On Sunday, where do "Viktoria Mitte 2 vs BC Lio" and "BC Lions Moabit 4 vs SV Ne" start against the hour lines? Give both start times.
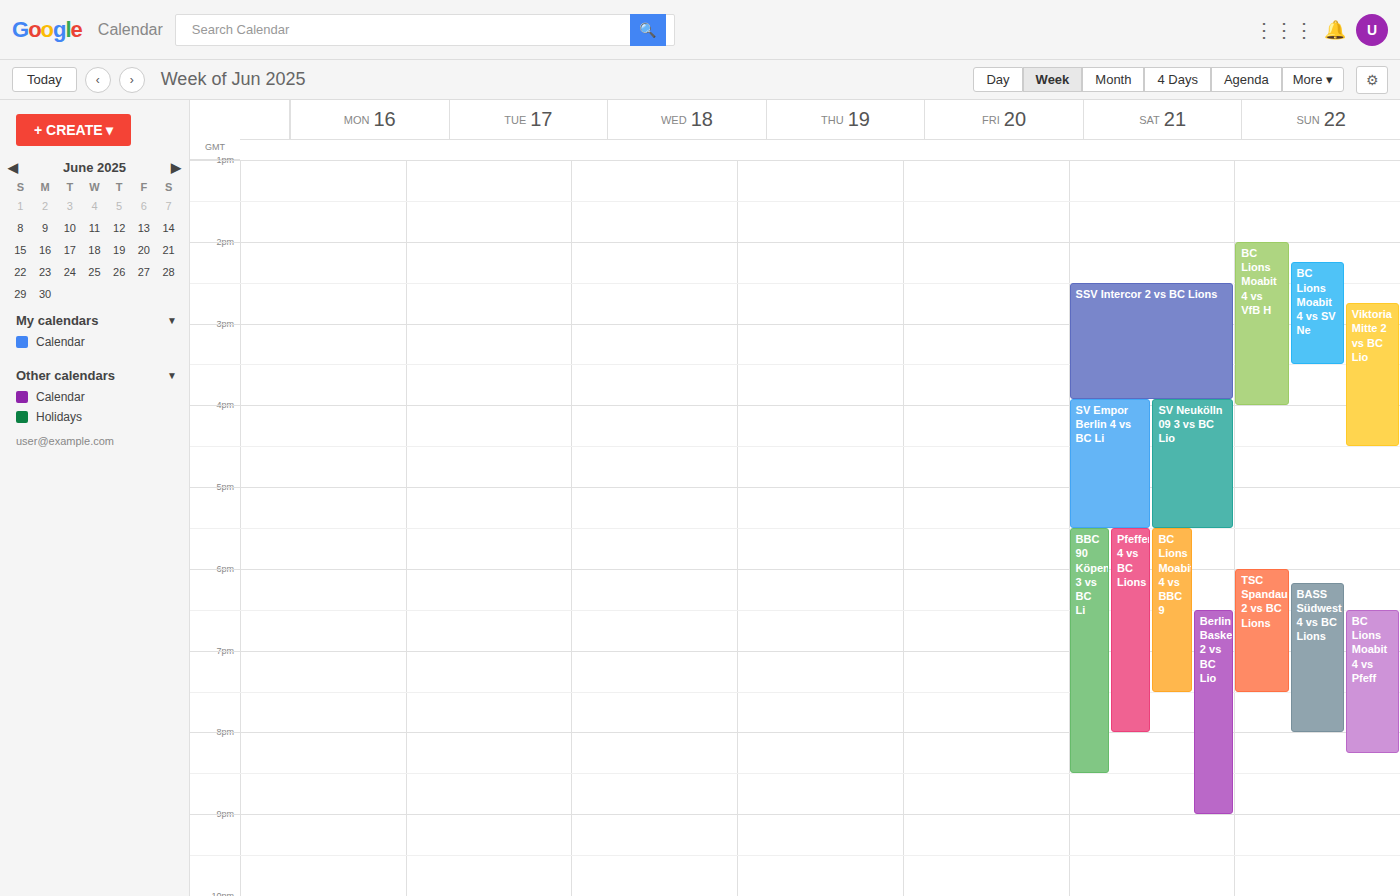
"Viktoria Mitte 2 vs BC Lio": 2:45 PM, neither: three quarters of the way from the 2 PM line to the 3 PM line. "BC Lions Moabit 4 vs SV Ne": 2:15 PM, neither: a quarter of the way from the 2 PM line to the 3 PM line.